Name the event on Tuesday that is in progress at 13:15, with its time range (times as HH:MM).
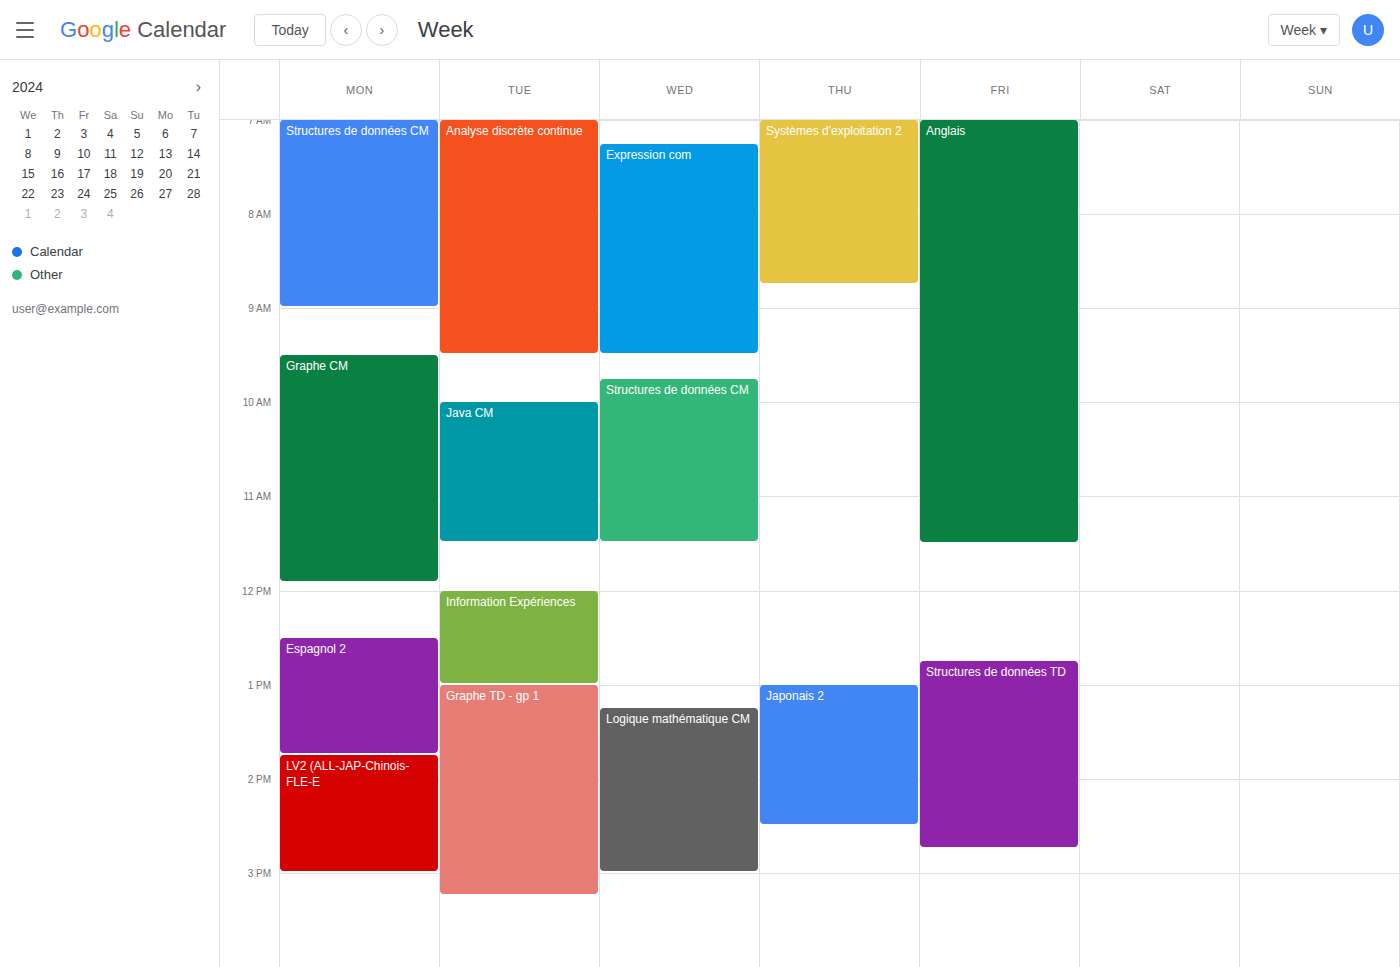
"Graphe TD - gp 1", 13:00 to 15:15